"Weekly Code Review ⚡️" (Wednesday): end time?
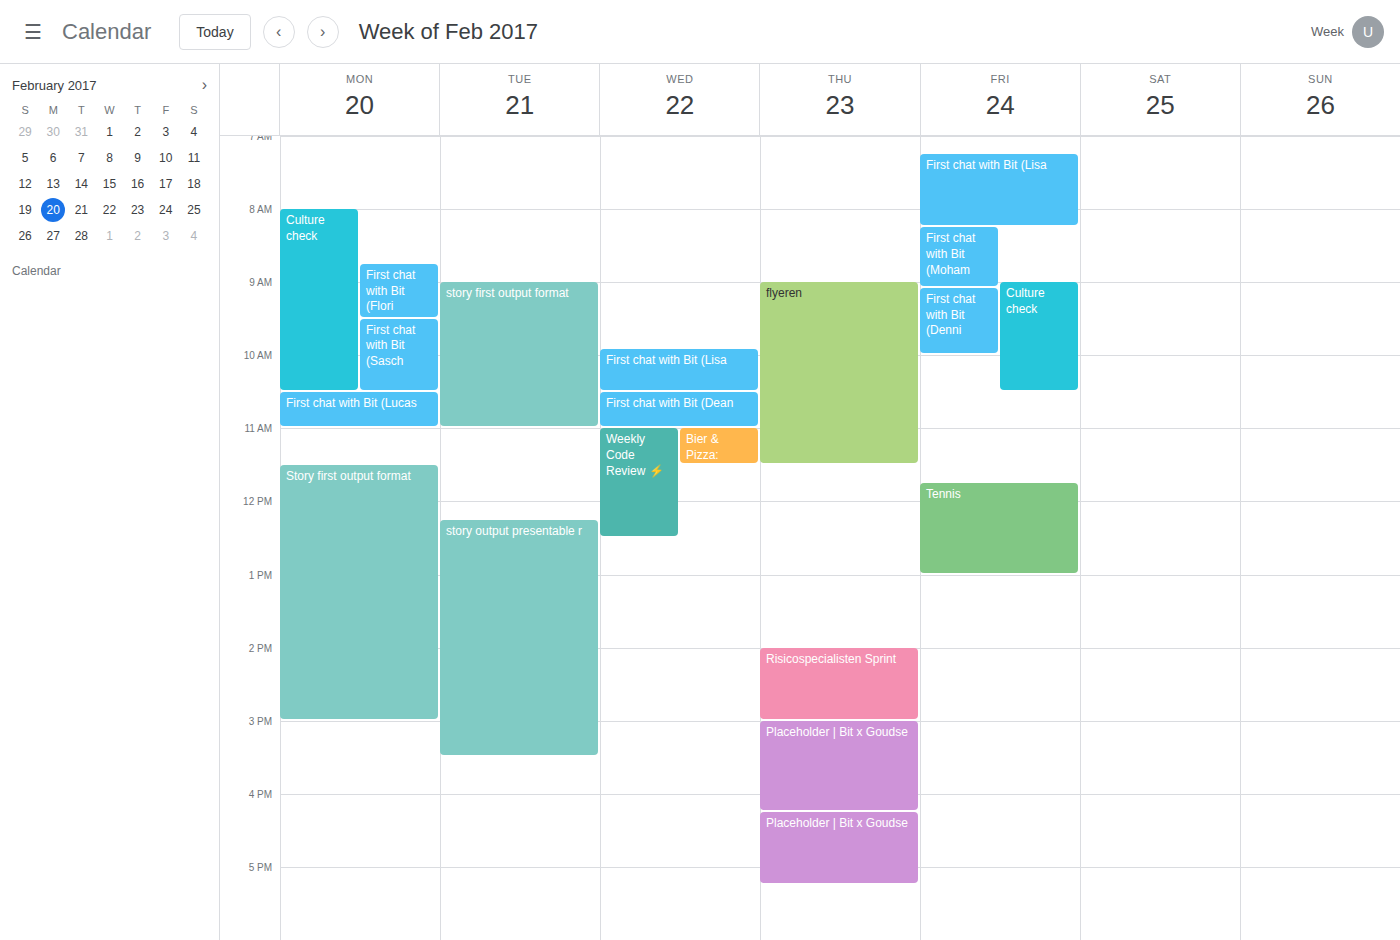
12:30 PM